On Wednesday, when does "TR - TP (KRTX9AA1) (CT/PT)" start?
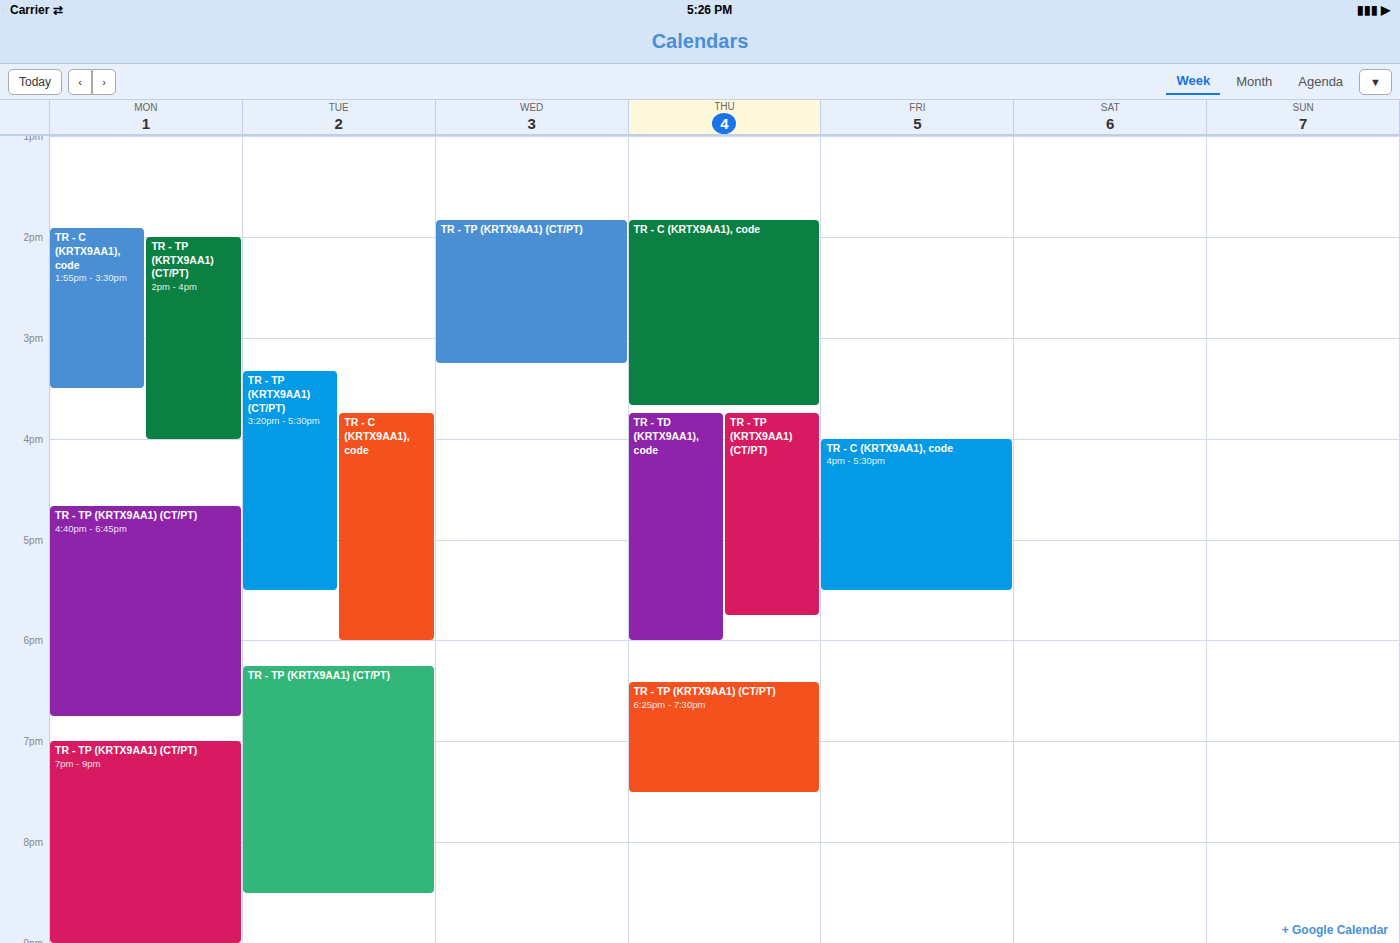
1:50 PM